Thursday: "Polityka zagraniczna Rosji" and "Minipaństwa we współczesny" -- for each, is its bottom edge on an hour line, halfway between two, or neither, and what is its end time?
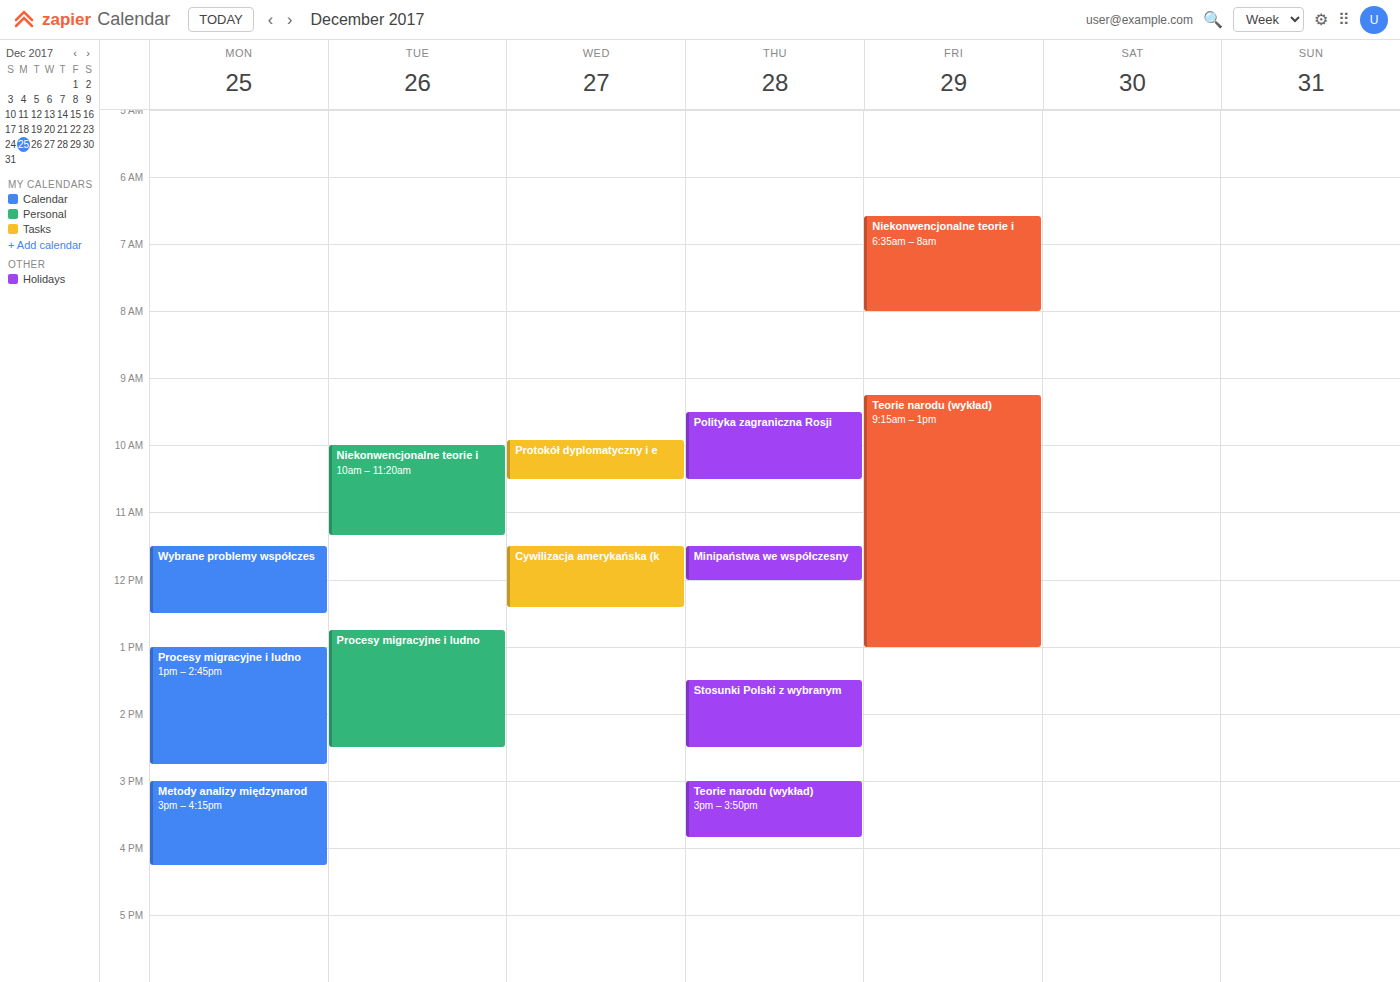
"Polityka zagraniczna Rosji": 10:30 AM, halfway between the 10 AM and 11 AM lines. "Minipaństwa we współczesny": 12:00 PM, exactly on the 12 PM line.